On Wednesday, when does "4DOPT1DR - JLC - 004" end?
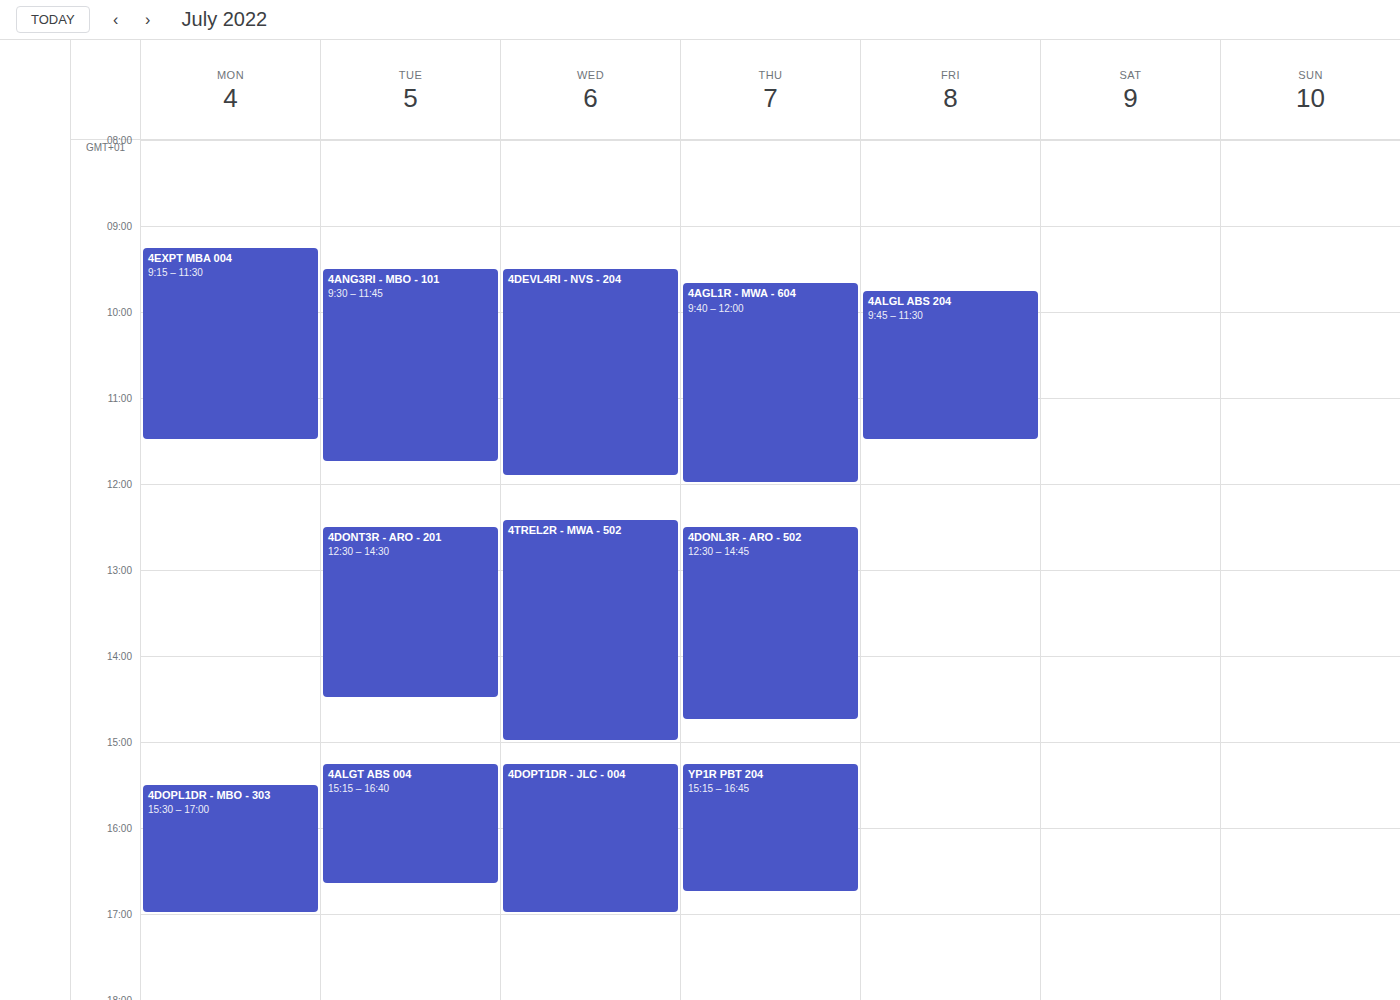
17:00